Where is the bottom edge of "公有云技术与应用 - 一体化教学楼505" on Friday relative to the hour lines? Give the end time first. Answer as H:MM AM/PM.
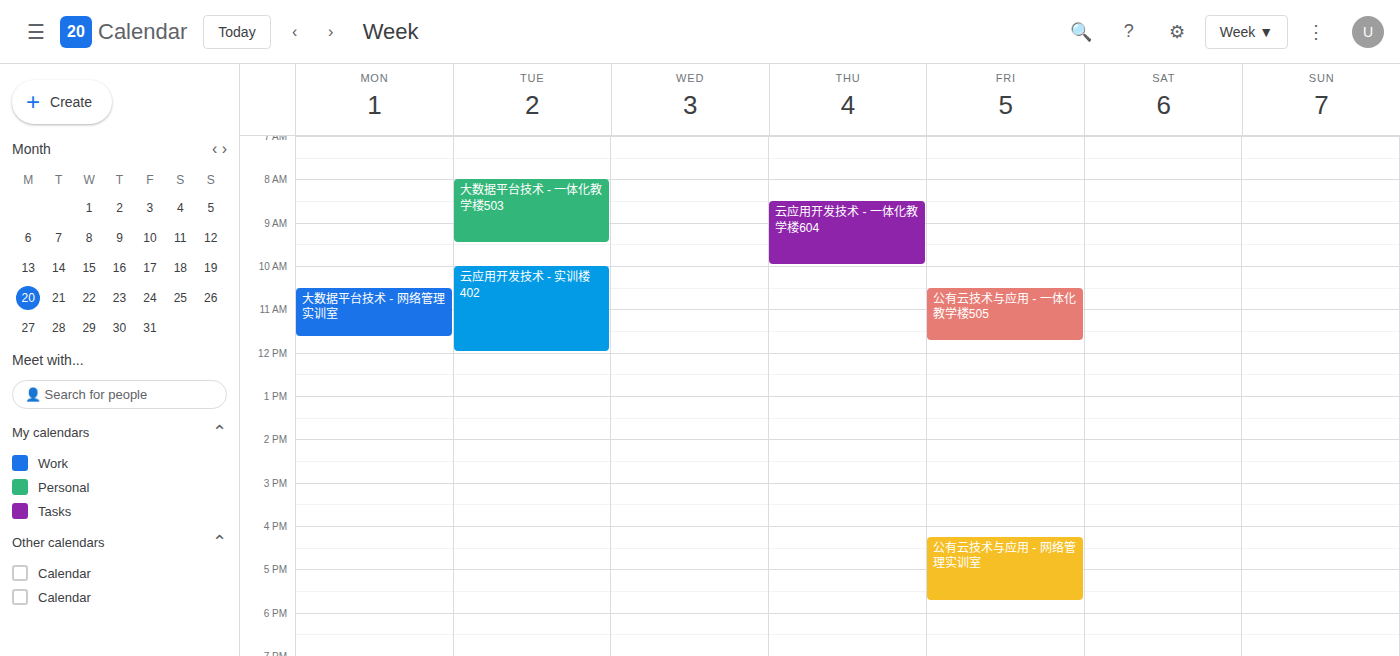
11:45 AM -- neither: three quarters of the way from the 11 AM line to the 12 PM line.